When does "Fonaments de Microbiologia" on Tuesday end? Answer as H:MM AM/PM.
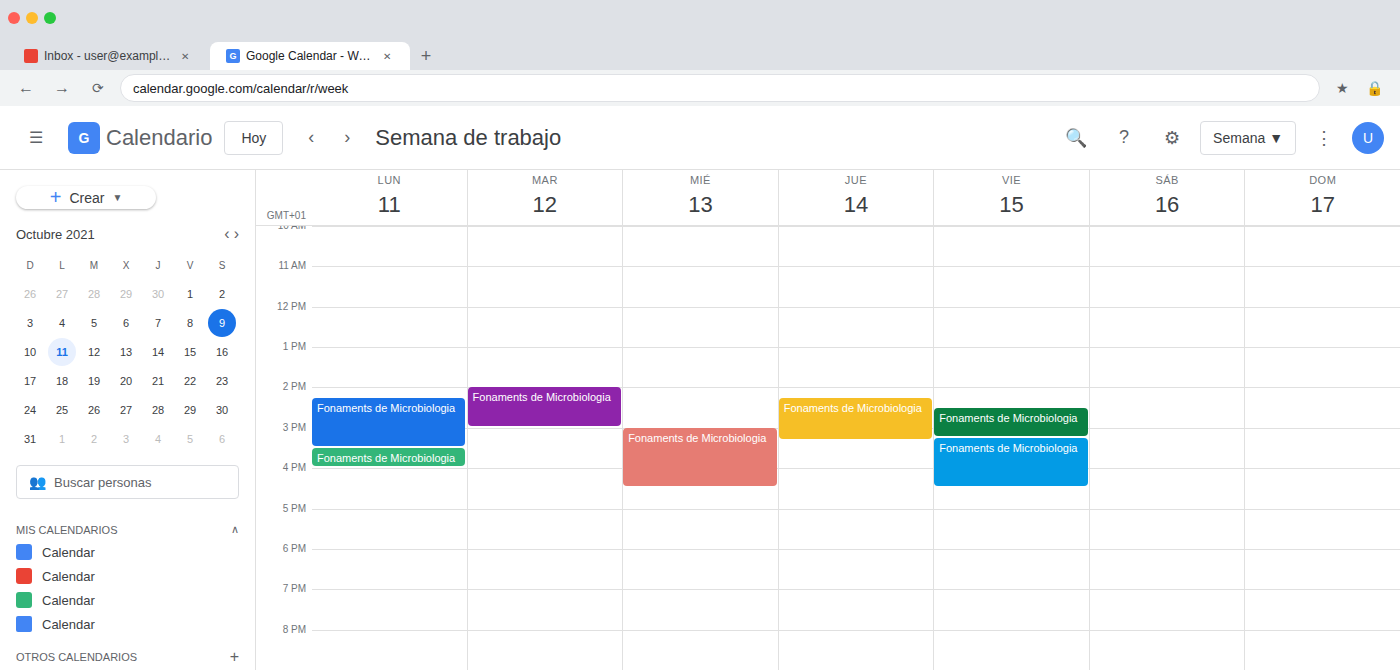
3:00 PM